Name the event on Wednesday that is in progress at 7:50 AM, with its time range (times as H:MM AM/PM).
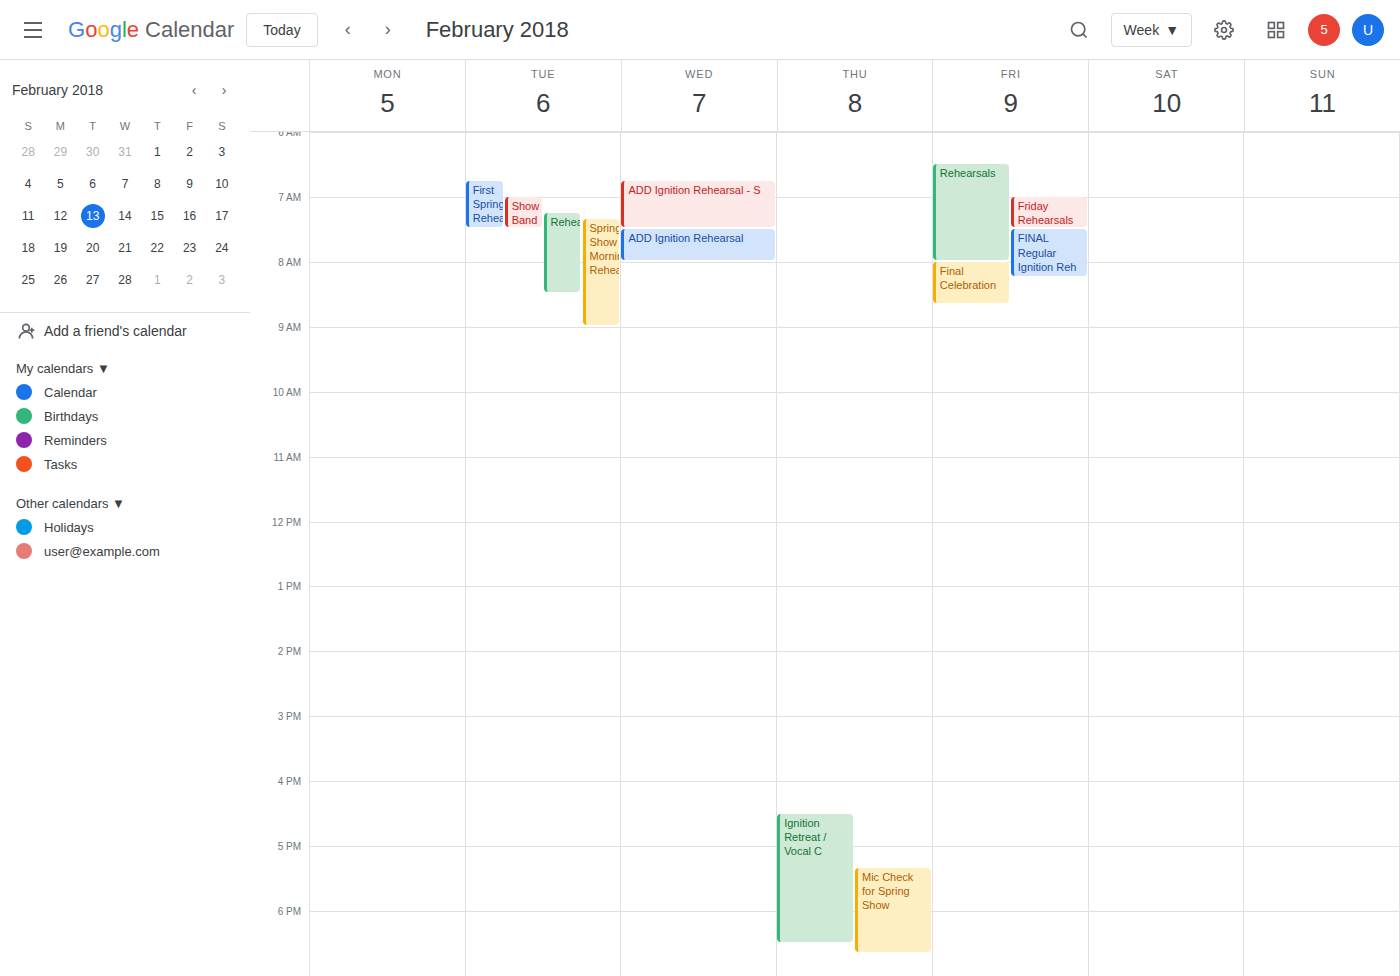
"ADD Ignition Rehearsal", 7:30 AM to 8:00 AM